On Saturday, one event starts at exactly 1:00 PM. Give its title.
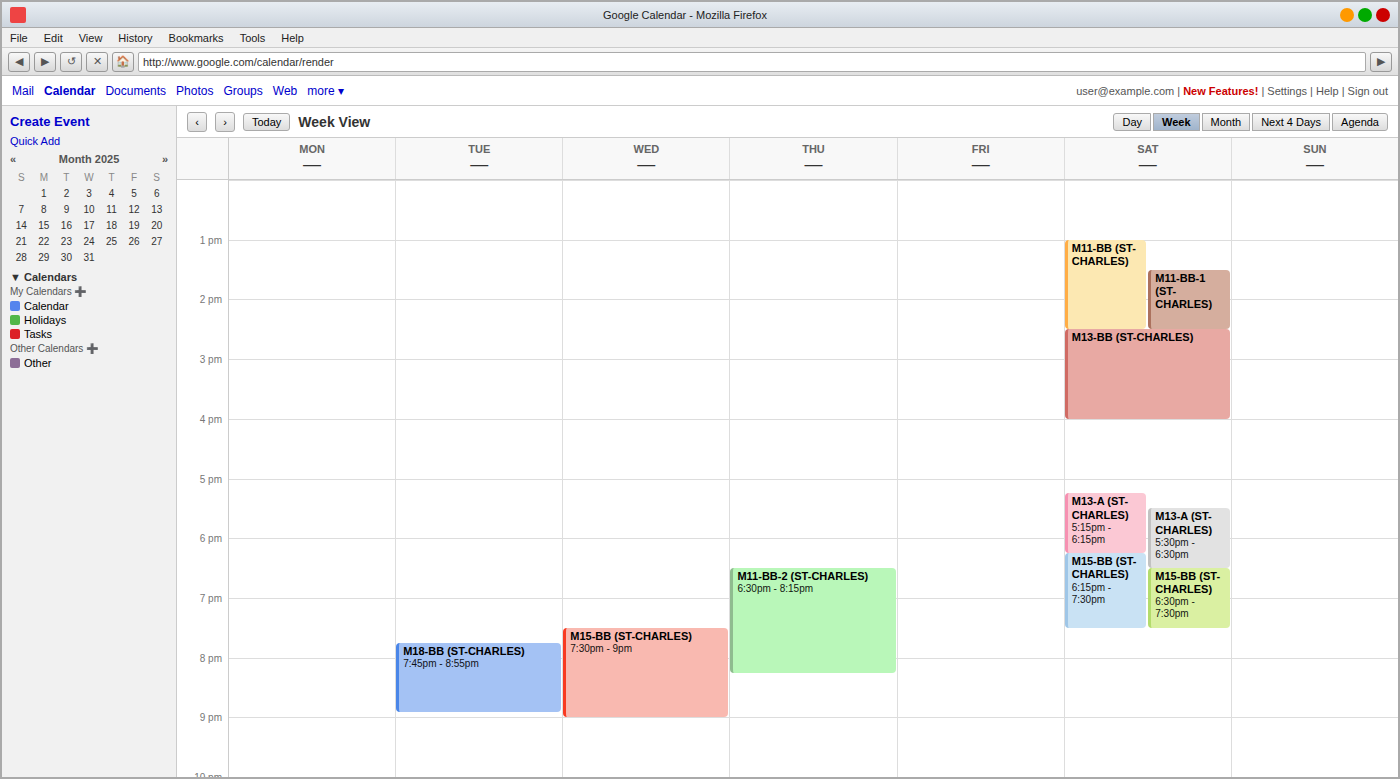
"M11-BB (ST-CHARLES)"